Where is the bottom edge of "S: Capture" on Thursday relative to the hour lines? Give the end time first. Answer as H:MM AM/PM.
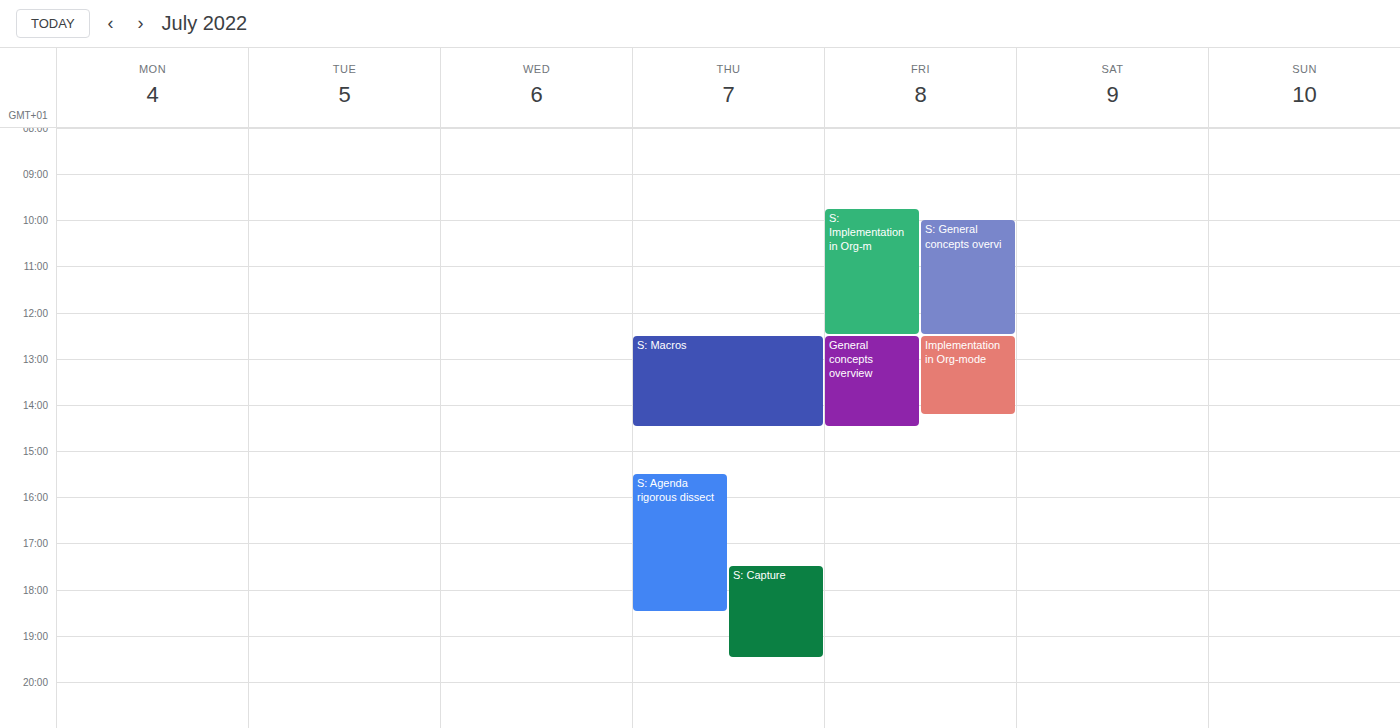
7:30 PM -- halfway between the 7 PM and 8 PM lines.